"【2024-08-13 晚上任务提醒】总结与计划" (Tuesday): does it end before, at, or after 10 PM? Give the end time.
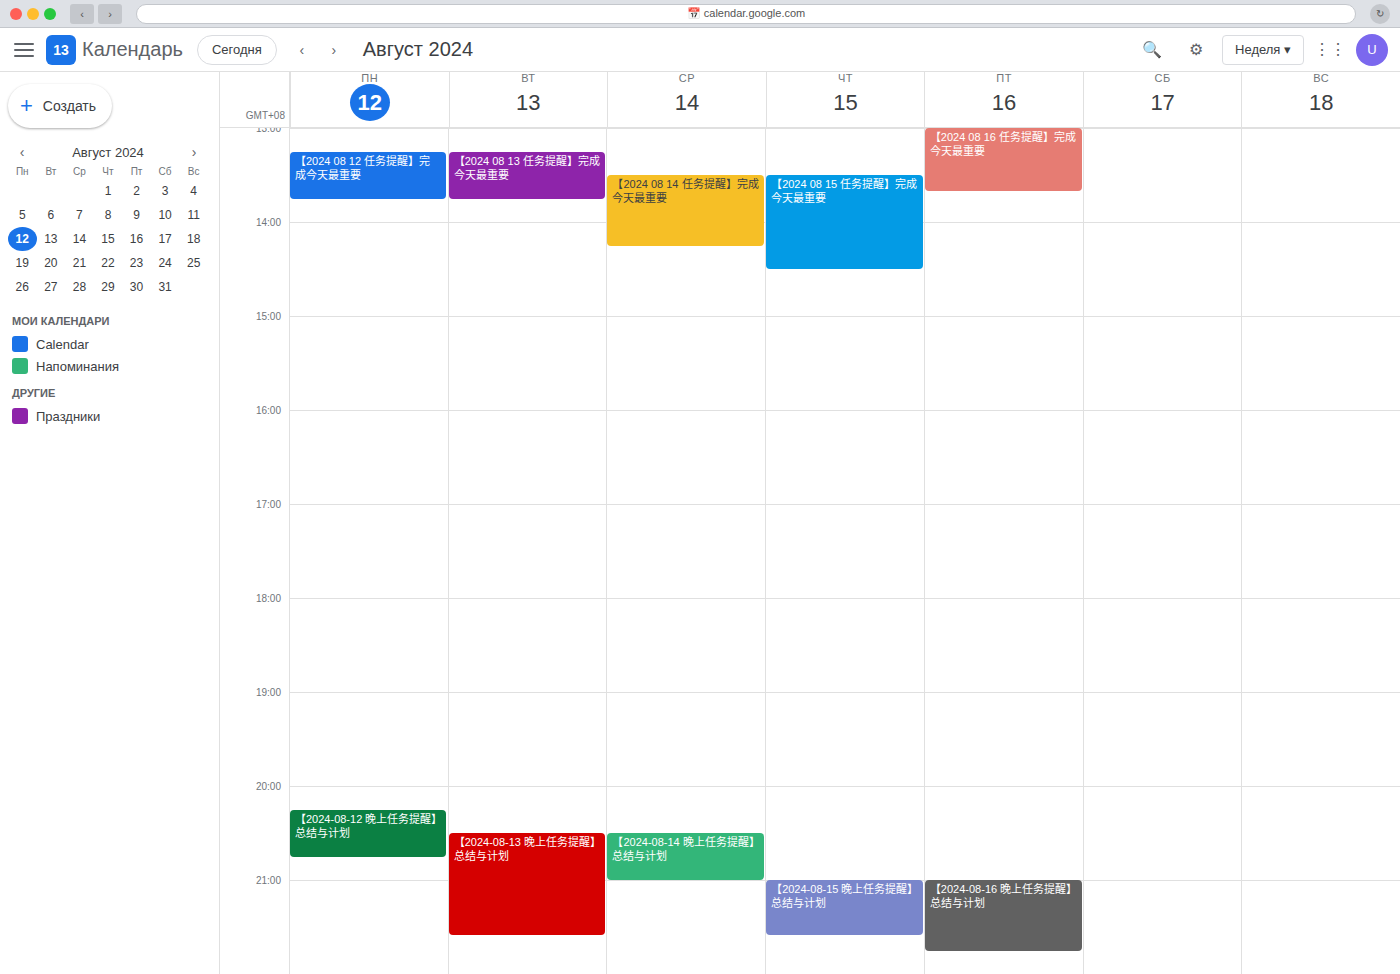
9:35 PM -- before 10 PM, 25 minutes above the 10 PM line.